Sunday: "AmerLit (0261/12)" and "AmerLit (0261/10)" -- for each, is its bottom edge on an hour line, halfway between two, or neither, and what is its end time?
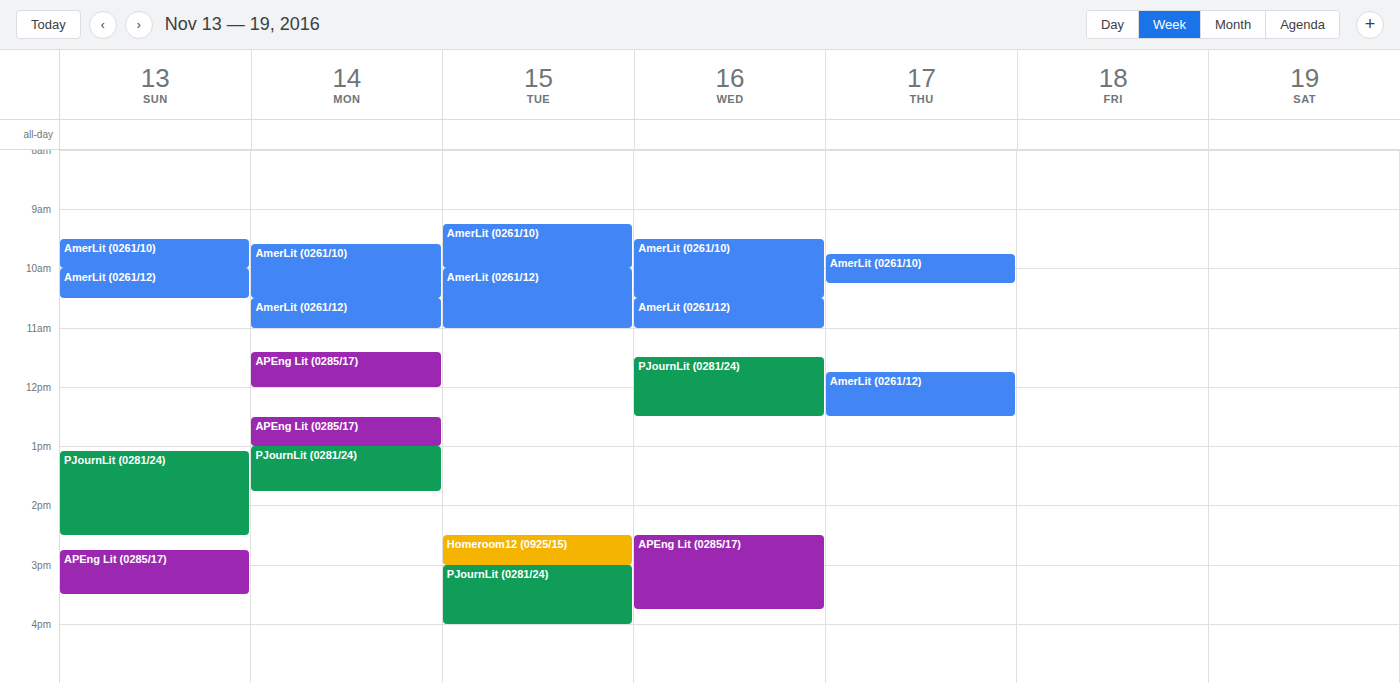
"AmerLit (0261/12)": 10:30 AM, halfway between the 10 AM and 11 AM lines. "AmerLit (0261/10)": 10:00 AM, exactly on the 10 AM line.